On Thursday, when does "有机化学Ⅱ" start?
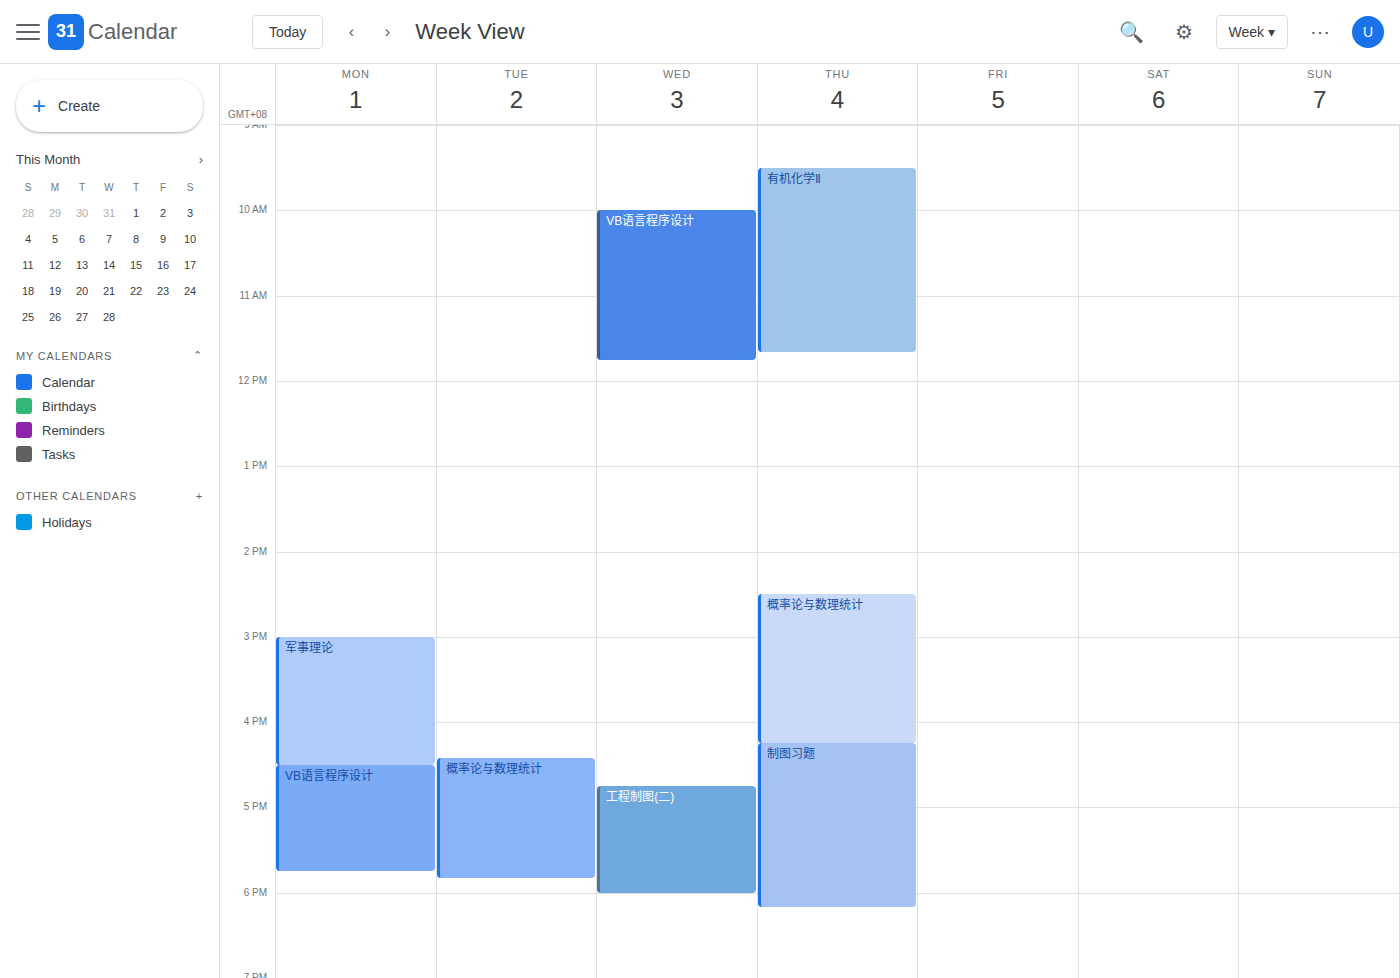
09:30